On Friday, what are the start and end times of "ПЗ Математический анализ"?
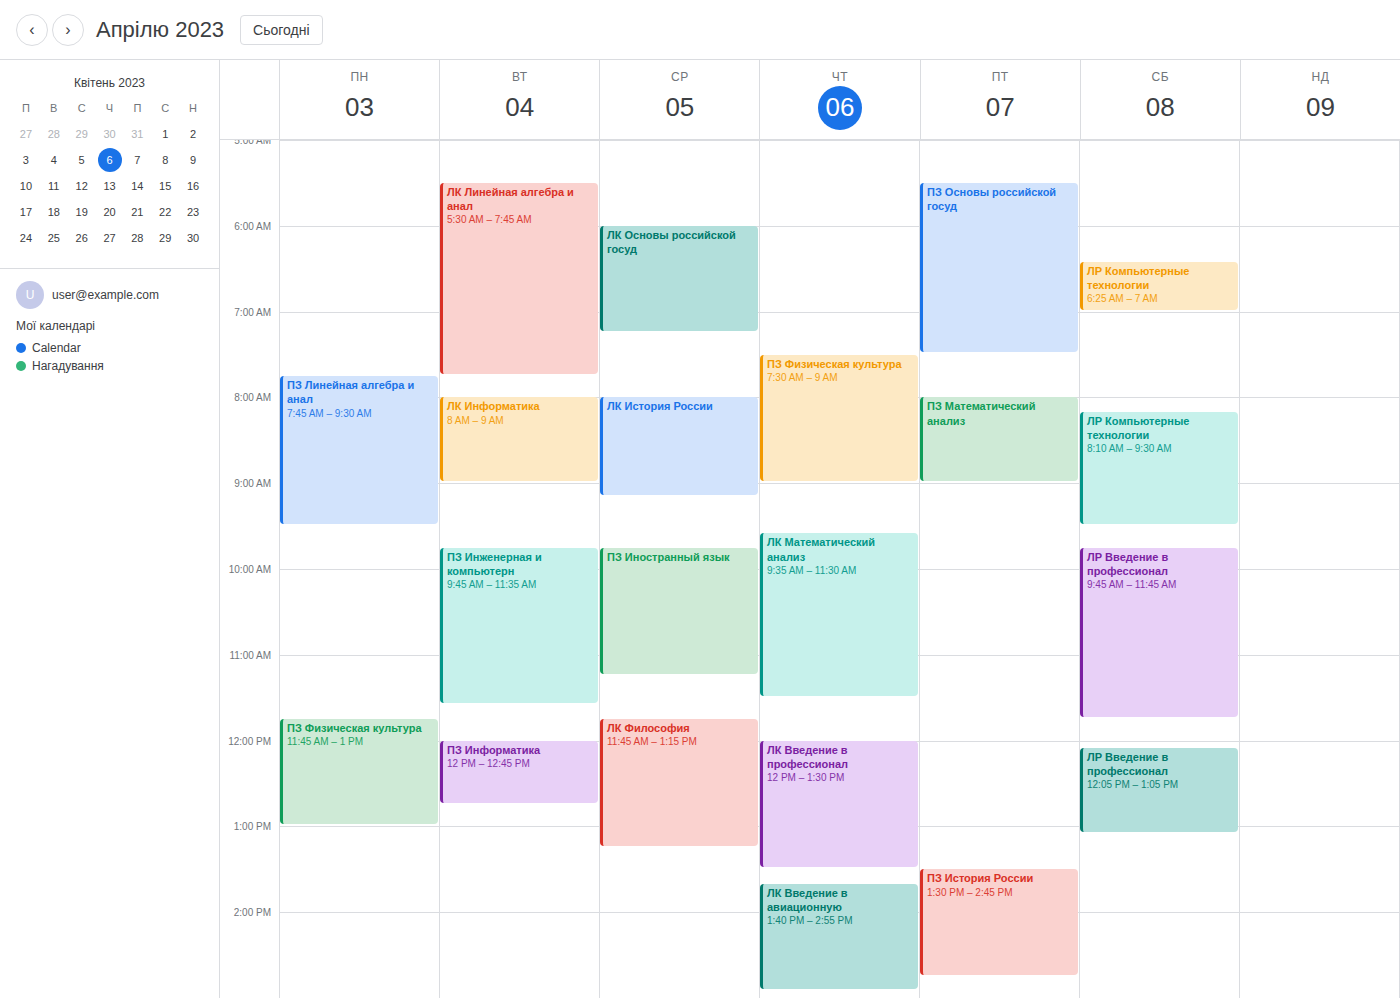
8:00 AM to 9:00 AM